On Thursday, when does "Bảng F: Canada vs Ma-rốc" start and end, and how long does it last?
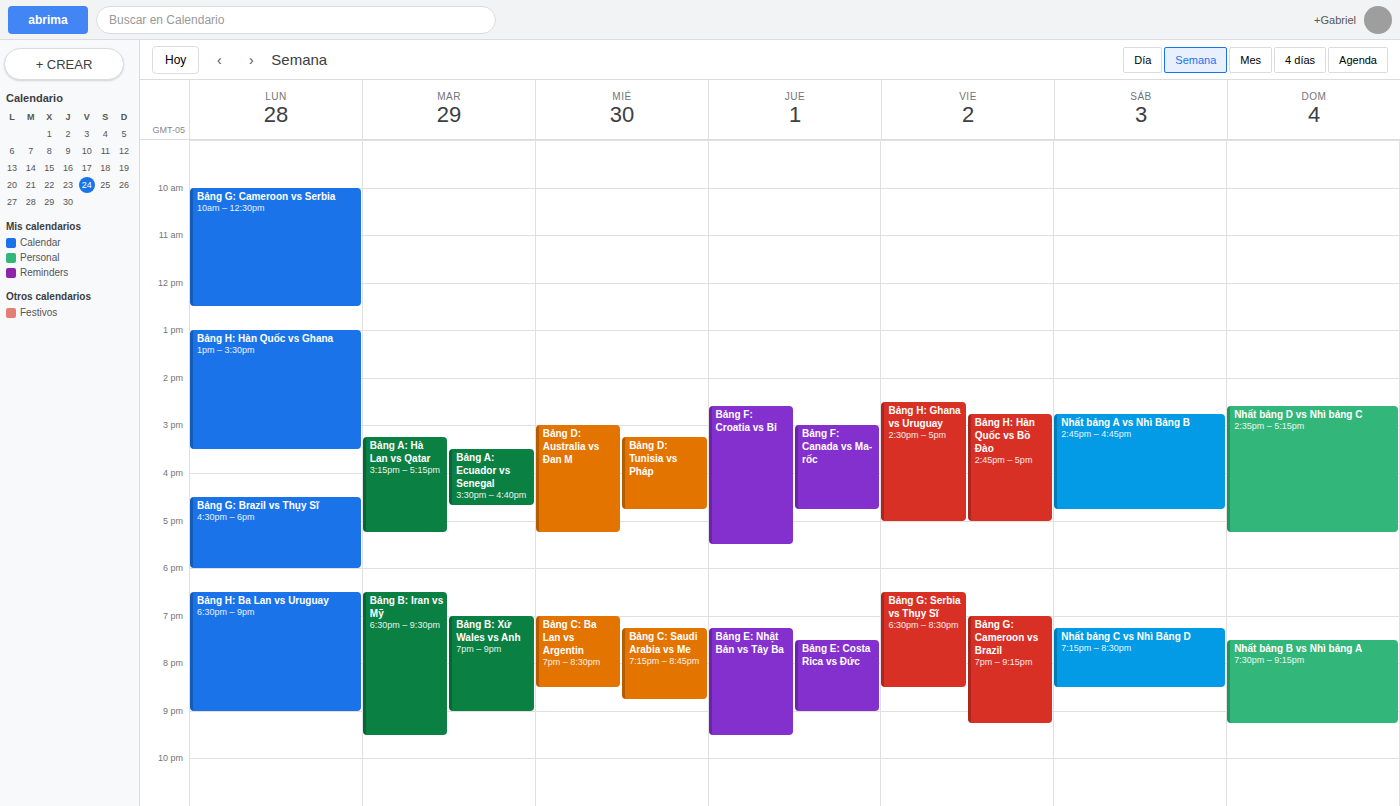
3:00 PM to 4:45 PM, 1 hour 45 minutes